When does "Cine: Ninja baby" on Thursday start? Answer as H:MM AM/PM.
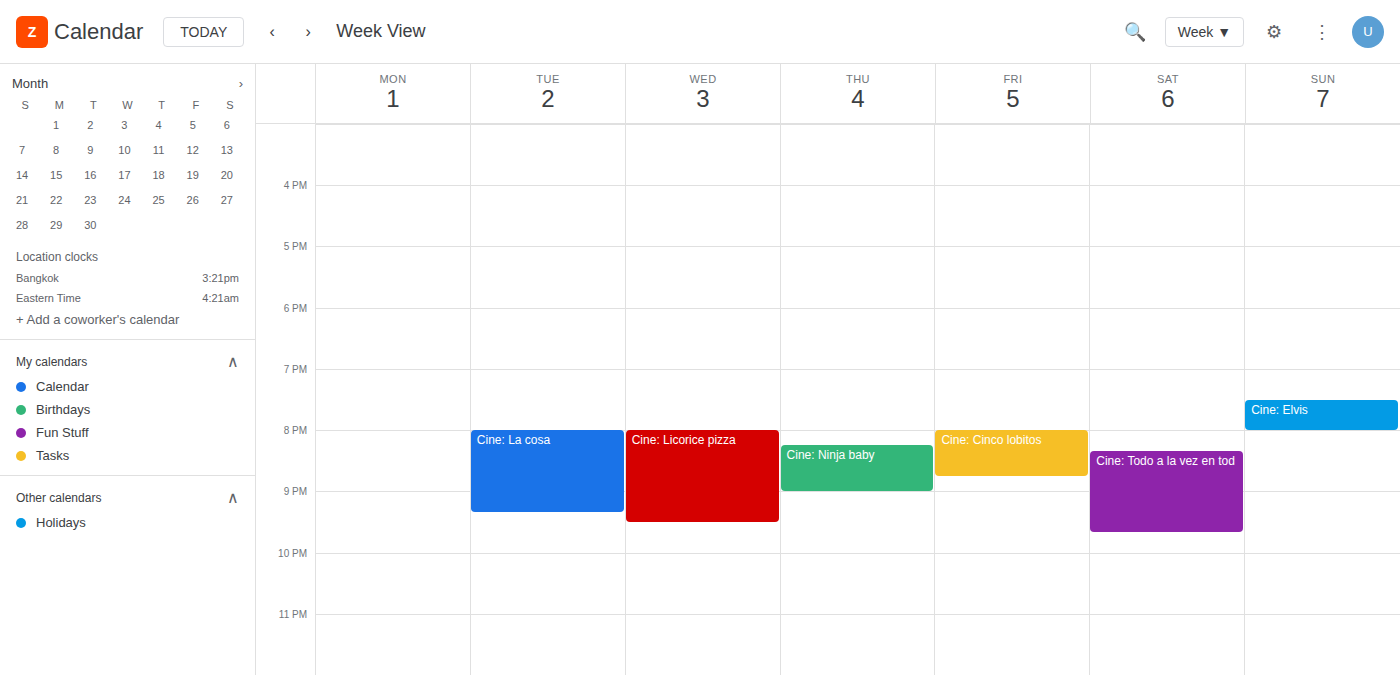
8:15 PM